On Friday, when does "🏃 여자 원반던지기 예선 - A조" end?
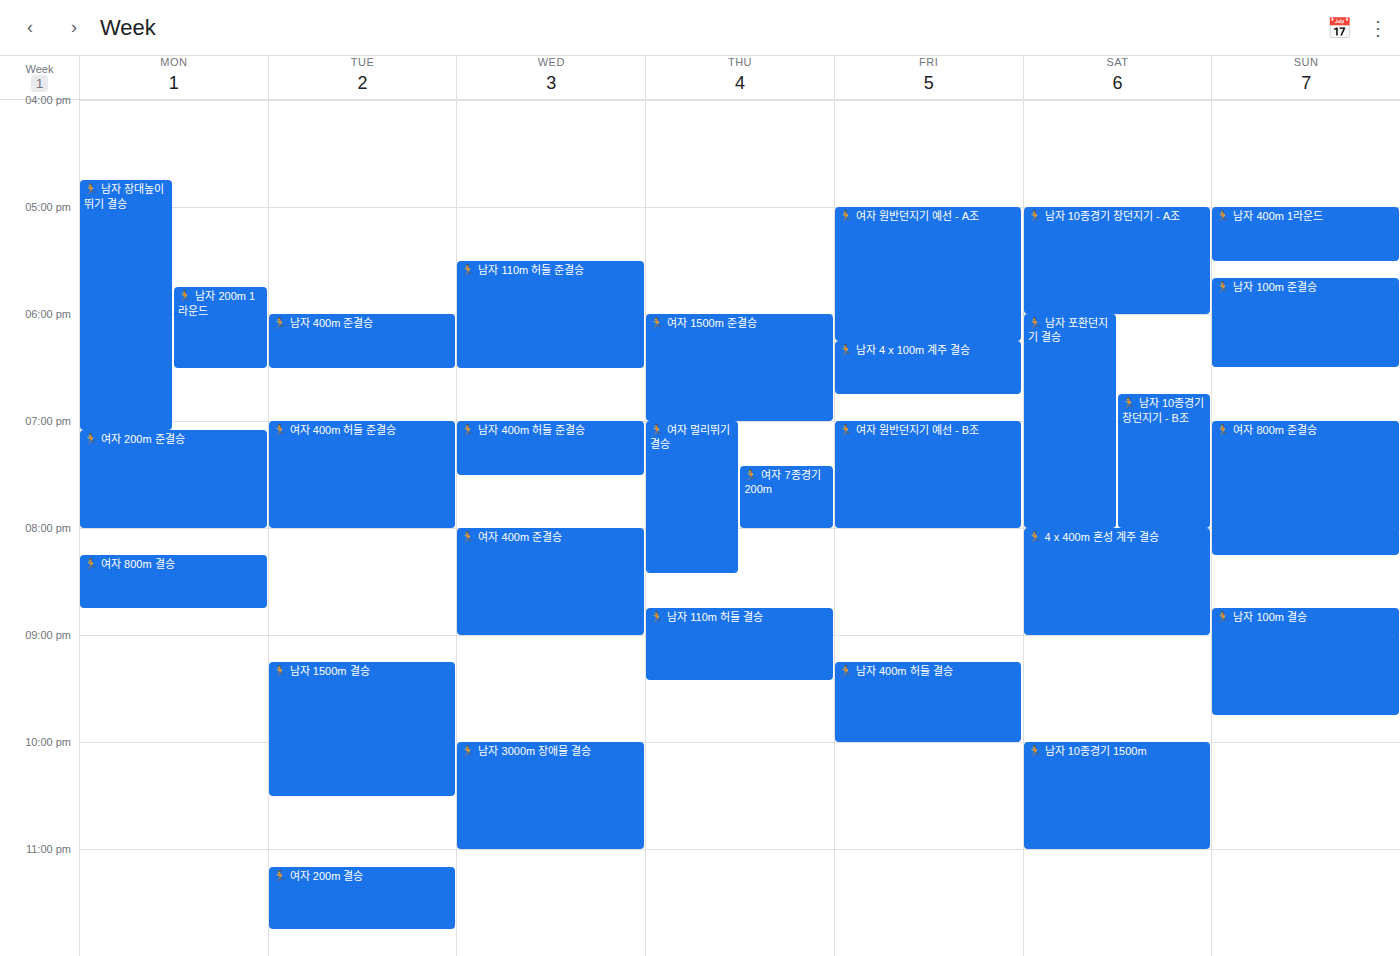
6:15 PM